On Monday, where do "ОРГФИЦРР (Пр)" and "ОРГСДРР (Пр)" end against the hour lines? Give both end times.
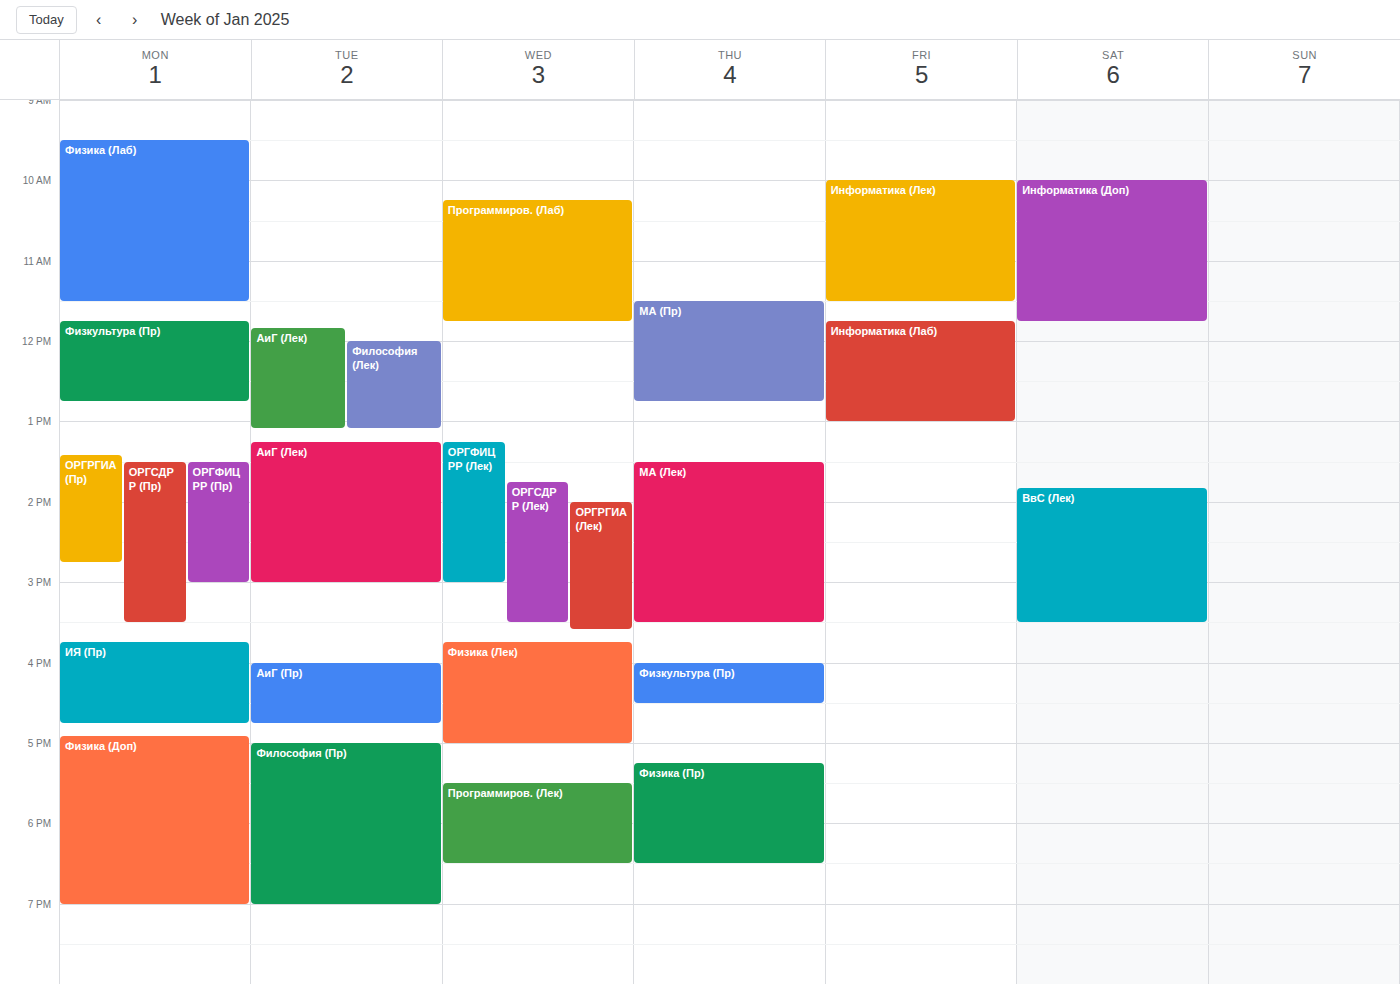
"ОРГФИЦРР (Пр)": 3:00 PM, exactly on the 3 PM line. "ОРГСДРР (Пр)": 3:30 PM, halfway between the 3 PM and 4 PM lines.